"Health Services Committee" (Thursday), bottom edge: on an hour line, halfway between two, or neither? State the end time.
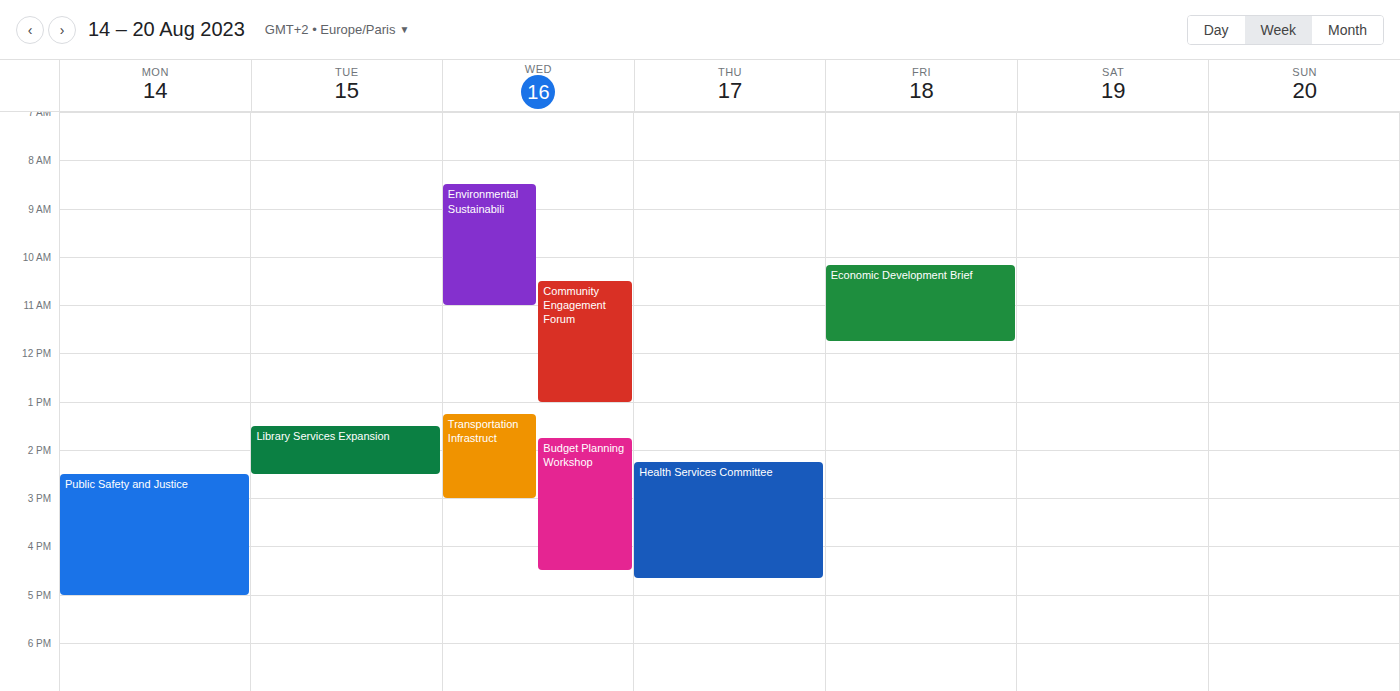
4:40 PM -- neither: 40 minutes below the 4 PM line and 20 minutes above the 5 PM line.